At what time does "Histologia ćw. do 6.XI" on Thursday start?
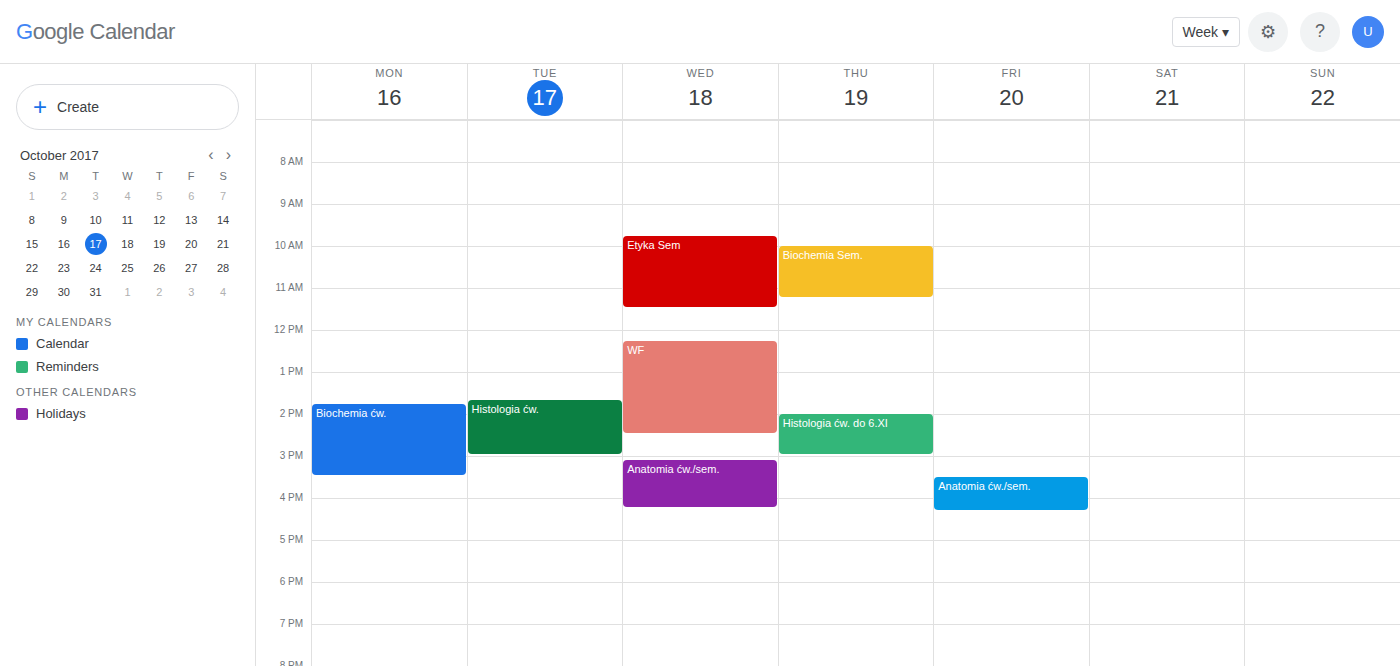
14:00